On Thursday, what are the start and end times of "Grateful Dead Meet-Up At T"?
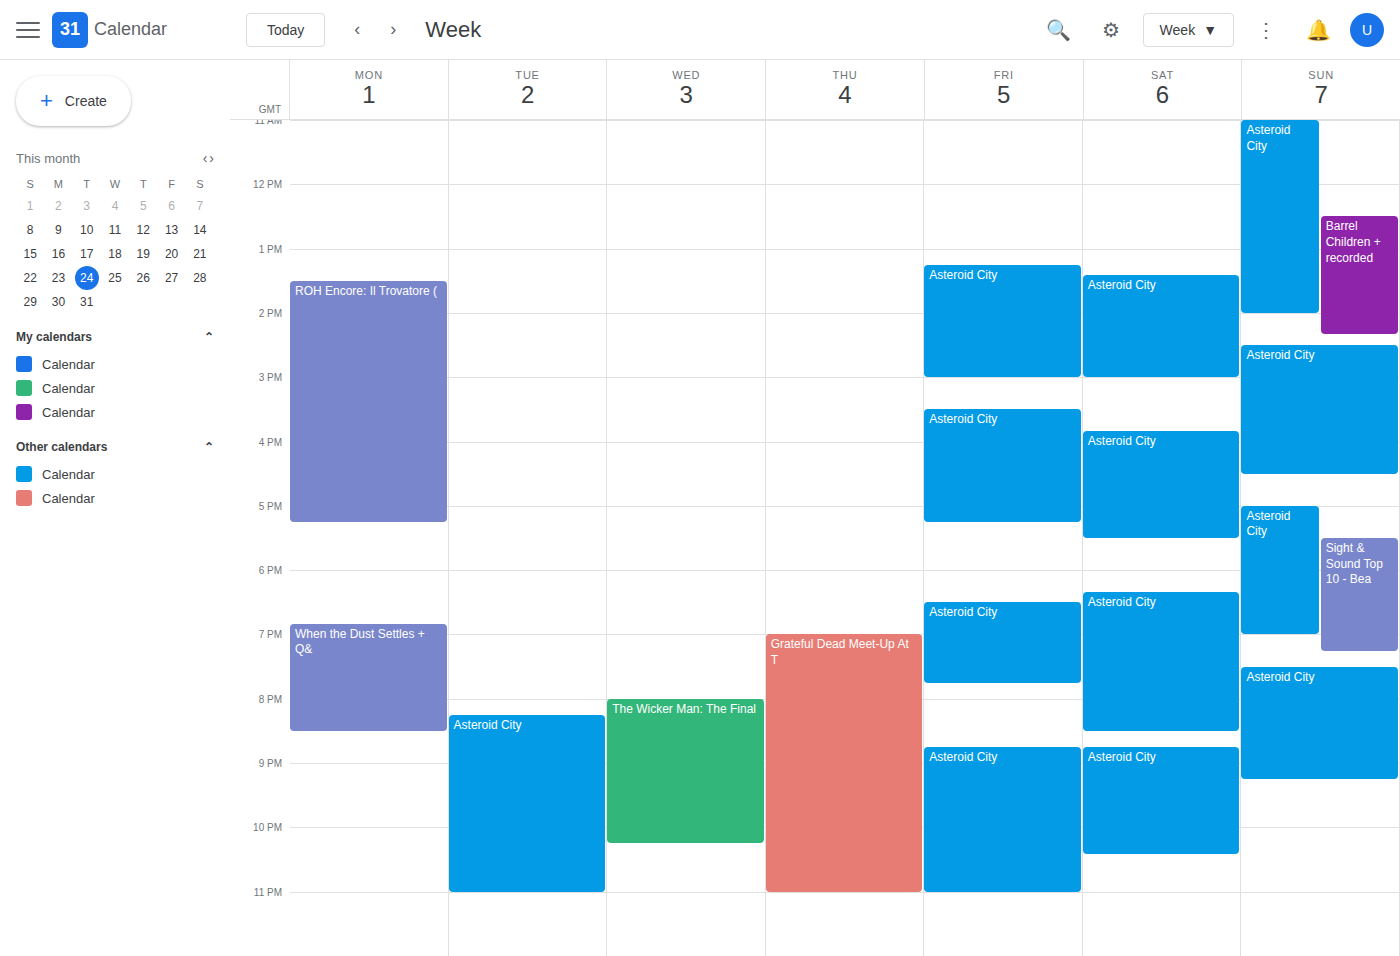
7:00 PM to 11:00 PM